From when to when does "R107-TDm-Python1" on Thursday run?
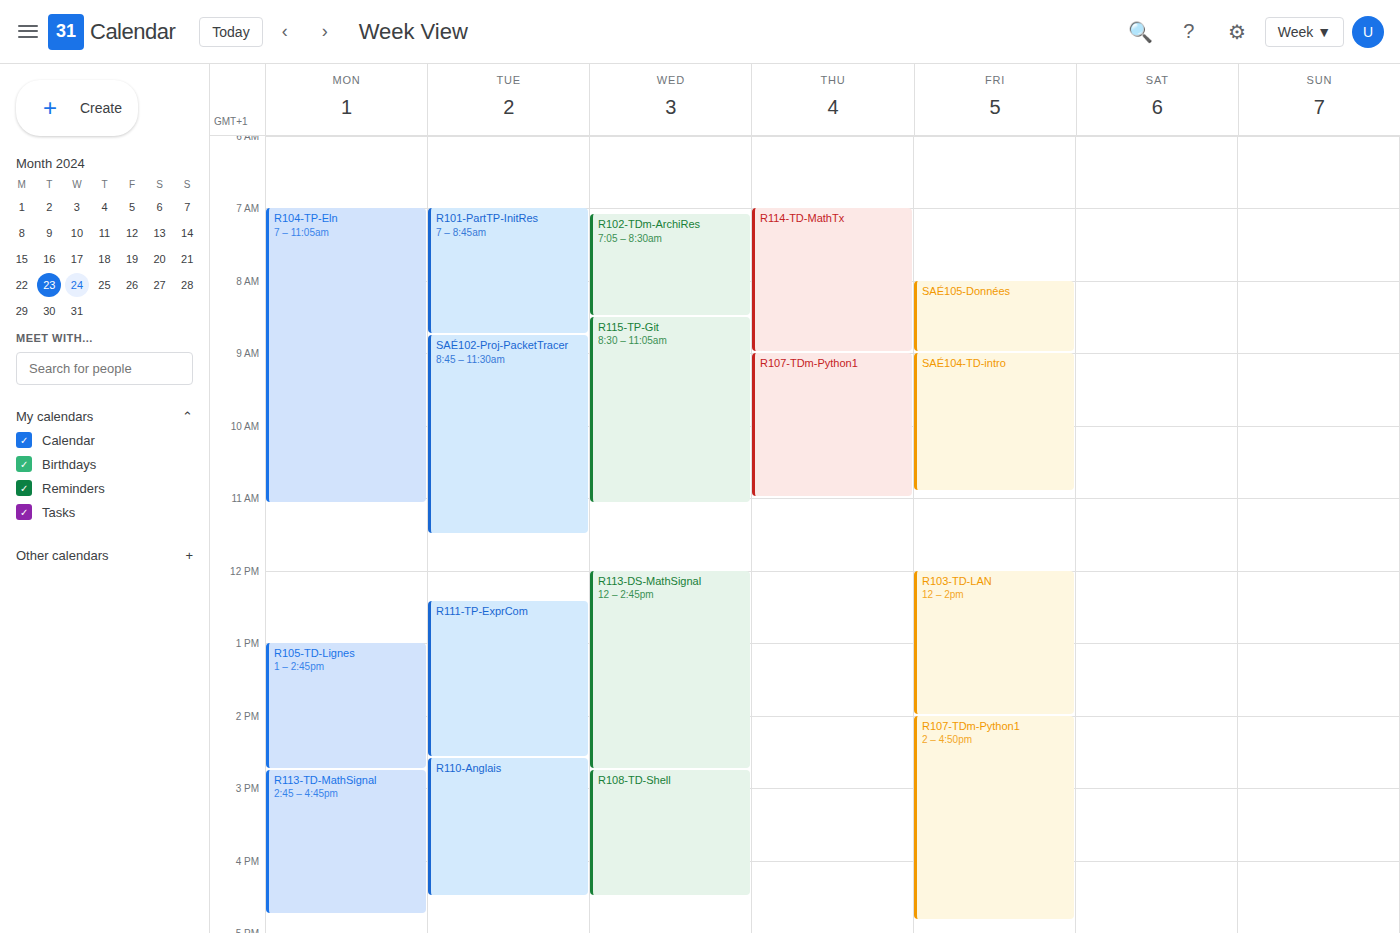
9:00 AM to 11:00 AM